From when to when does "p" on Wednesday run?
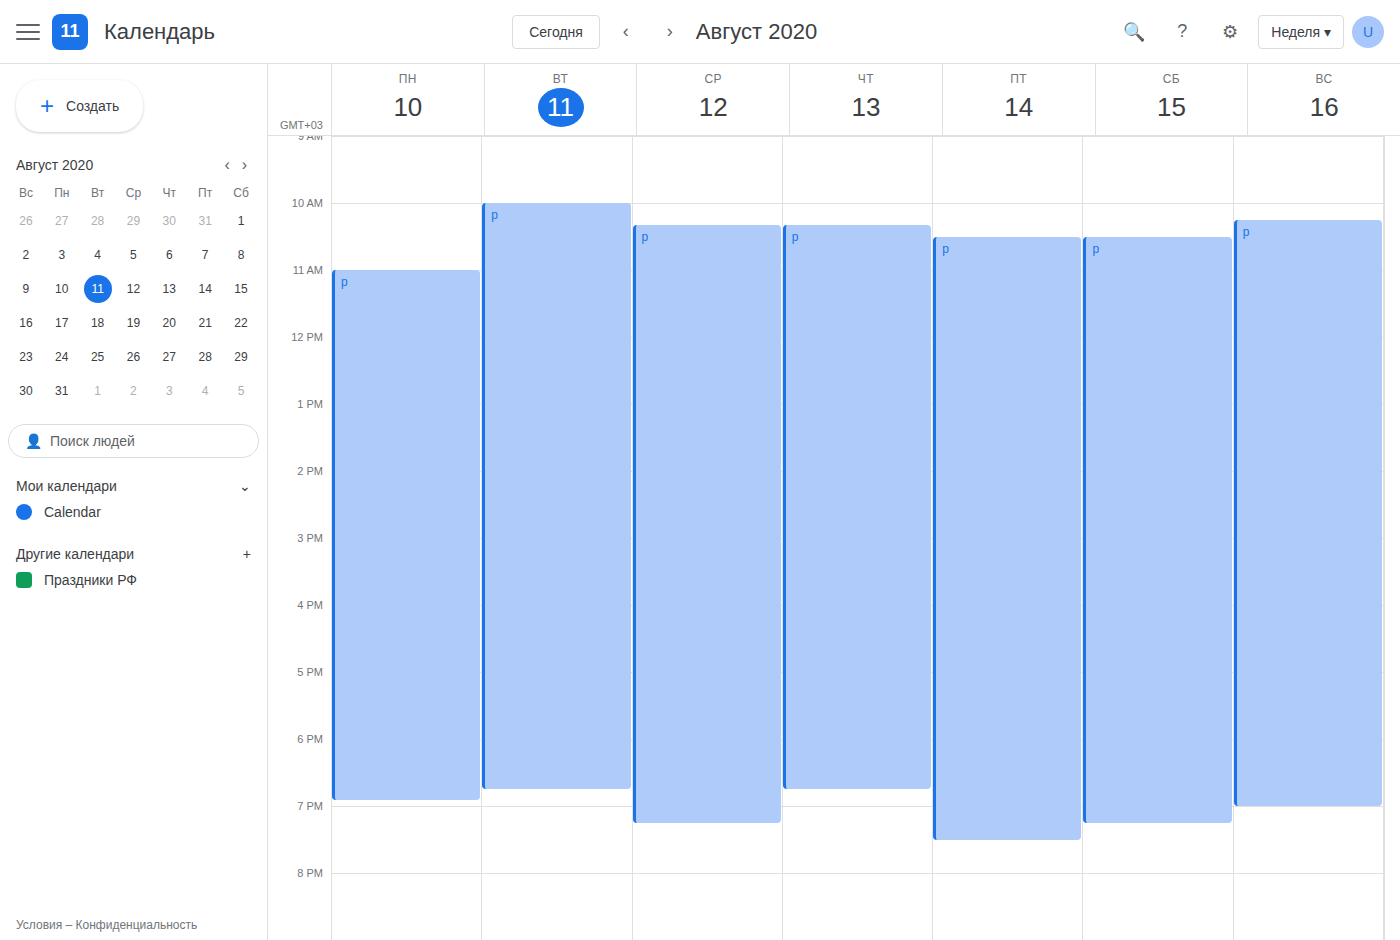
10:20 to 19:15